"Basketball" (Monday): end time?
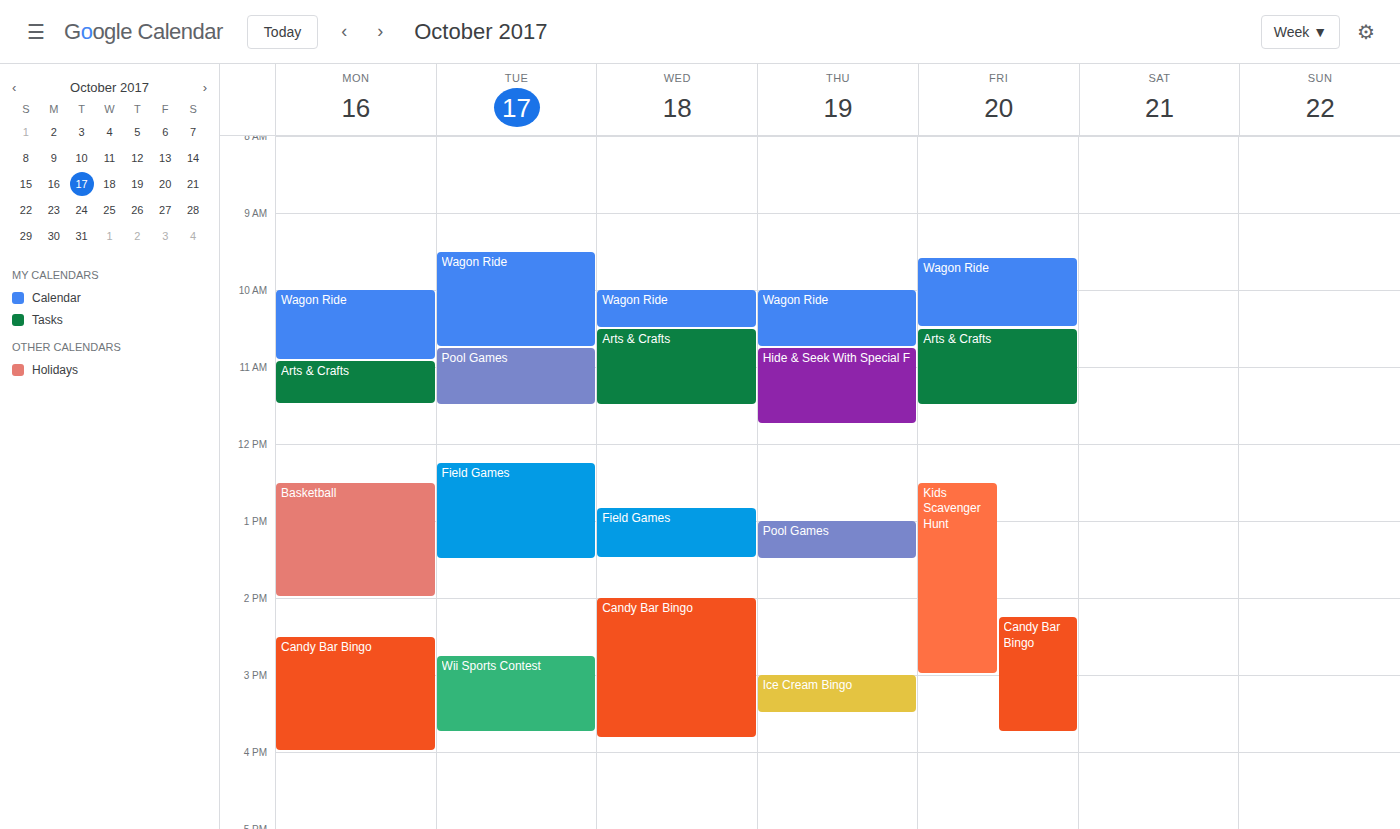
2:00 PM